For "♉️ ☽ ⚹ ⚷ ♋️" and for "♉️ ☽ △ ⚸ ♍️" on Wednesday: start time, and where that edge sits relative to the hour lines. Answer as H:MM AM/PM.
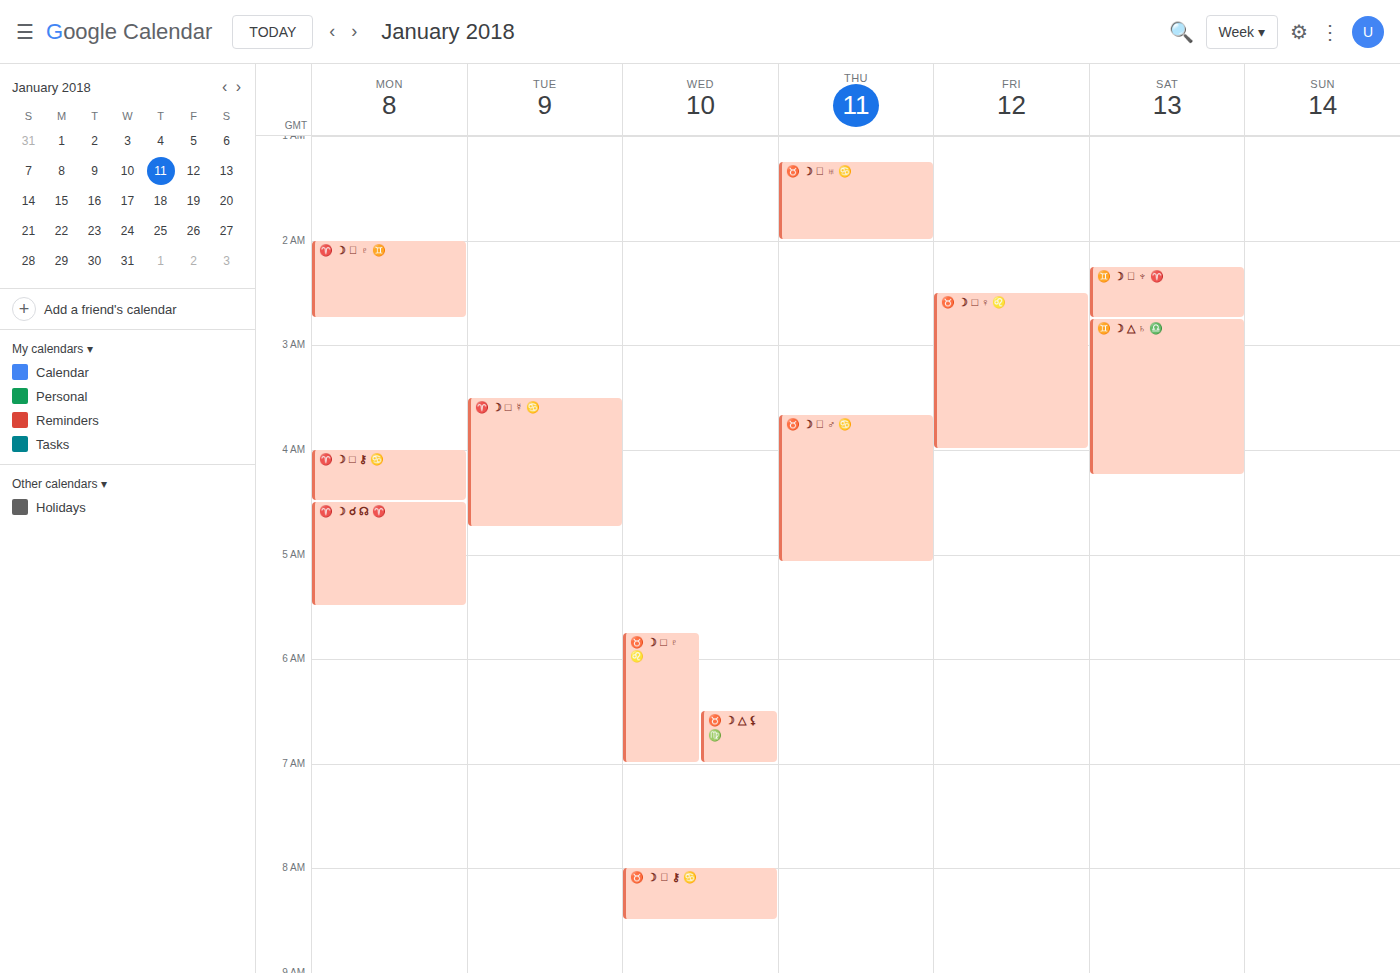
"♉️ ☽ ⚹ ⚷ ♋️": 8:00 AM, exactly on the 8 AM line. "♉️ ☽ △ ⚸ ♍️": 6:30 AM, halfway between the 6 AM and 7 AM lines.